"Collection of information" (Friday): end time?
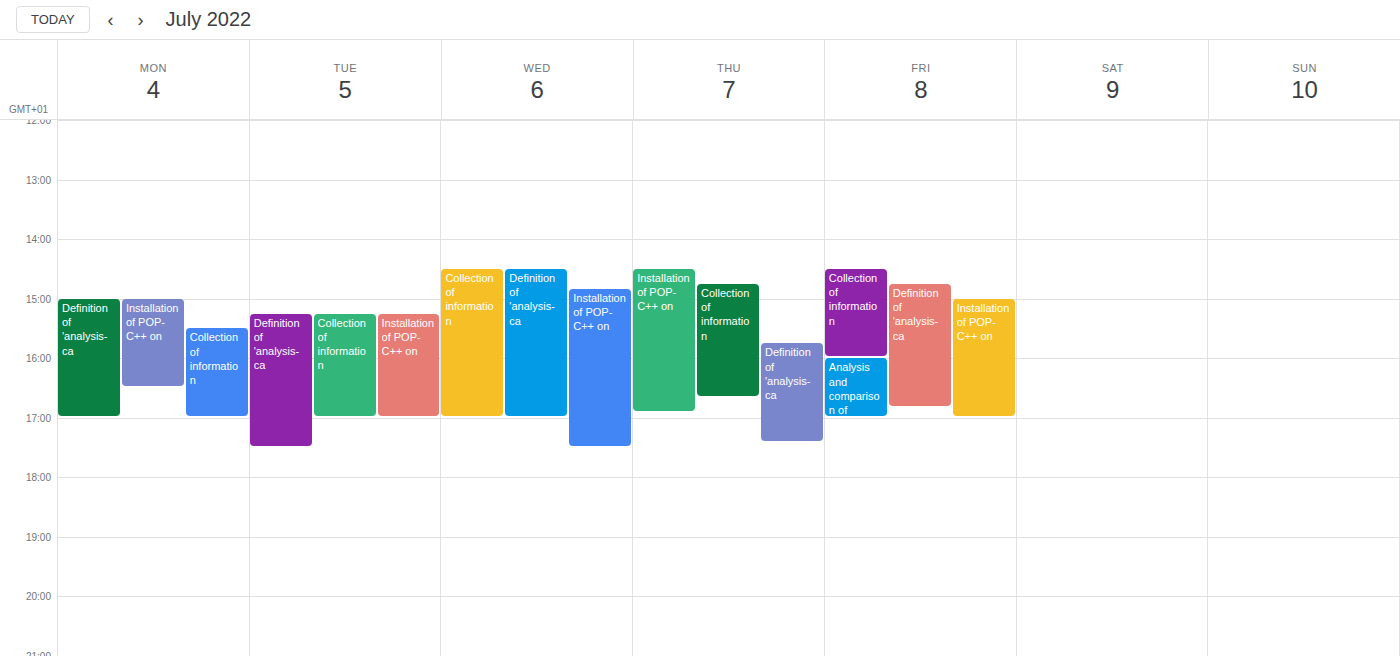
4:00 PM